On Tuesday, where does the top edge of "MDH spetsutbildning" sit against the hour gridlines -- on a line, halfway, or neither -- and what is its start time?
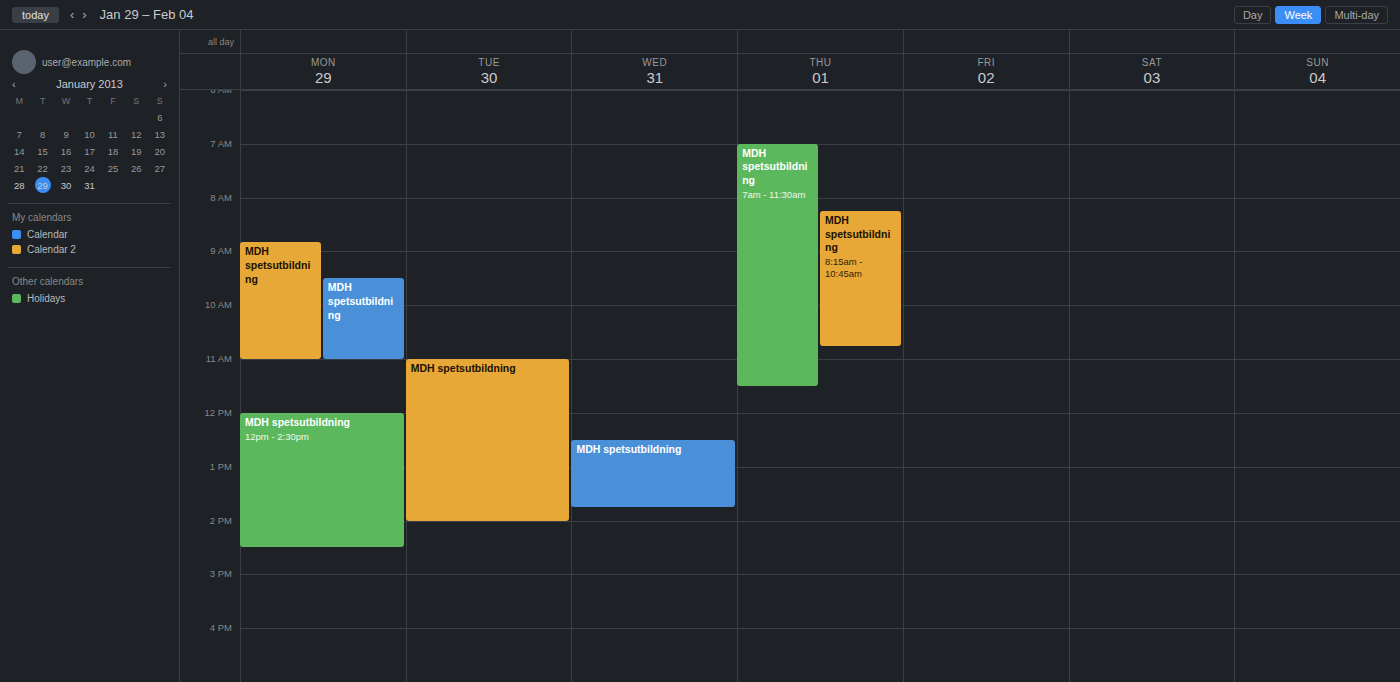
11:00 AM -- exactly on the 11 AM line.